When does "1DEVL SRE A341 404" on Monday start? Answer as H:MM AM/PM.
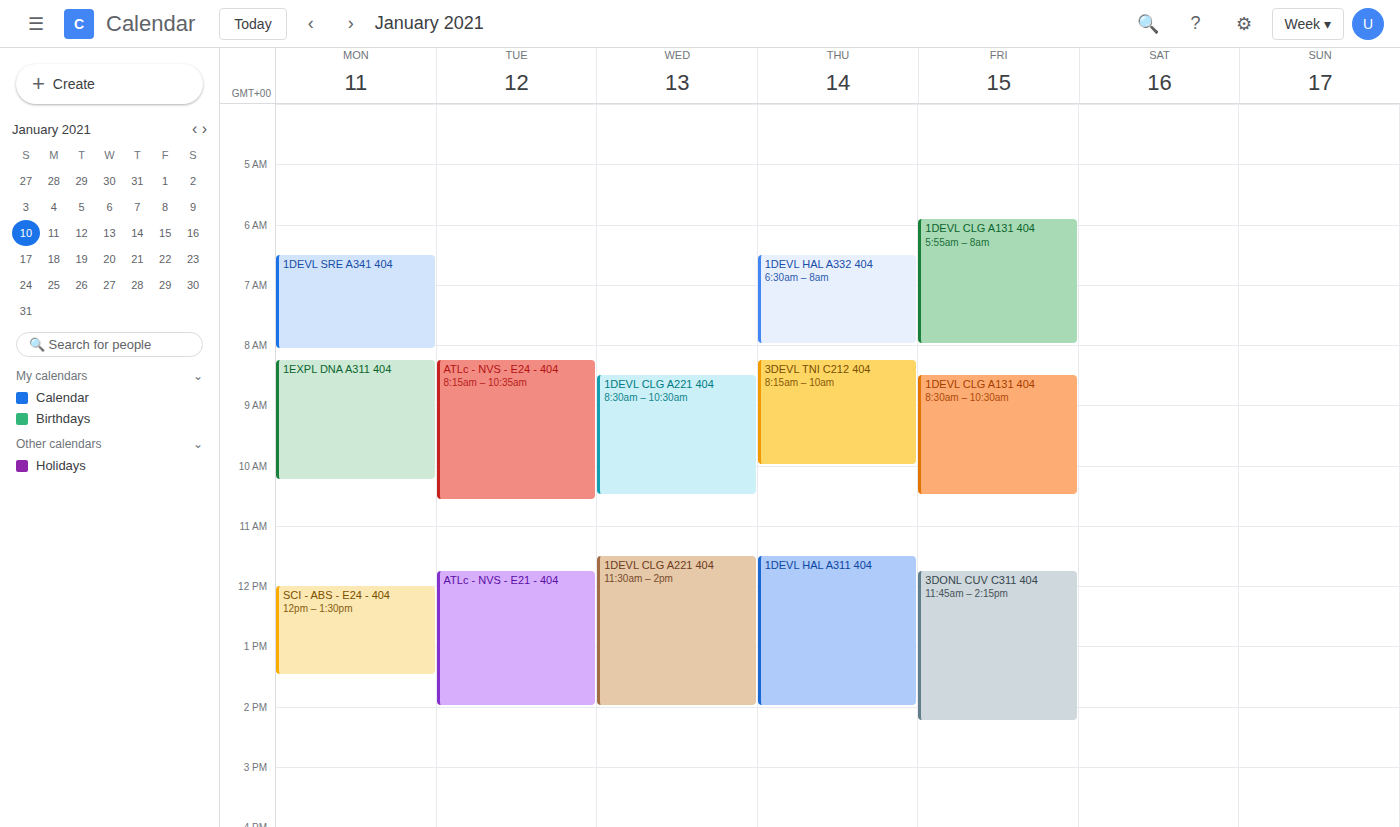
6:30 AM